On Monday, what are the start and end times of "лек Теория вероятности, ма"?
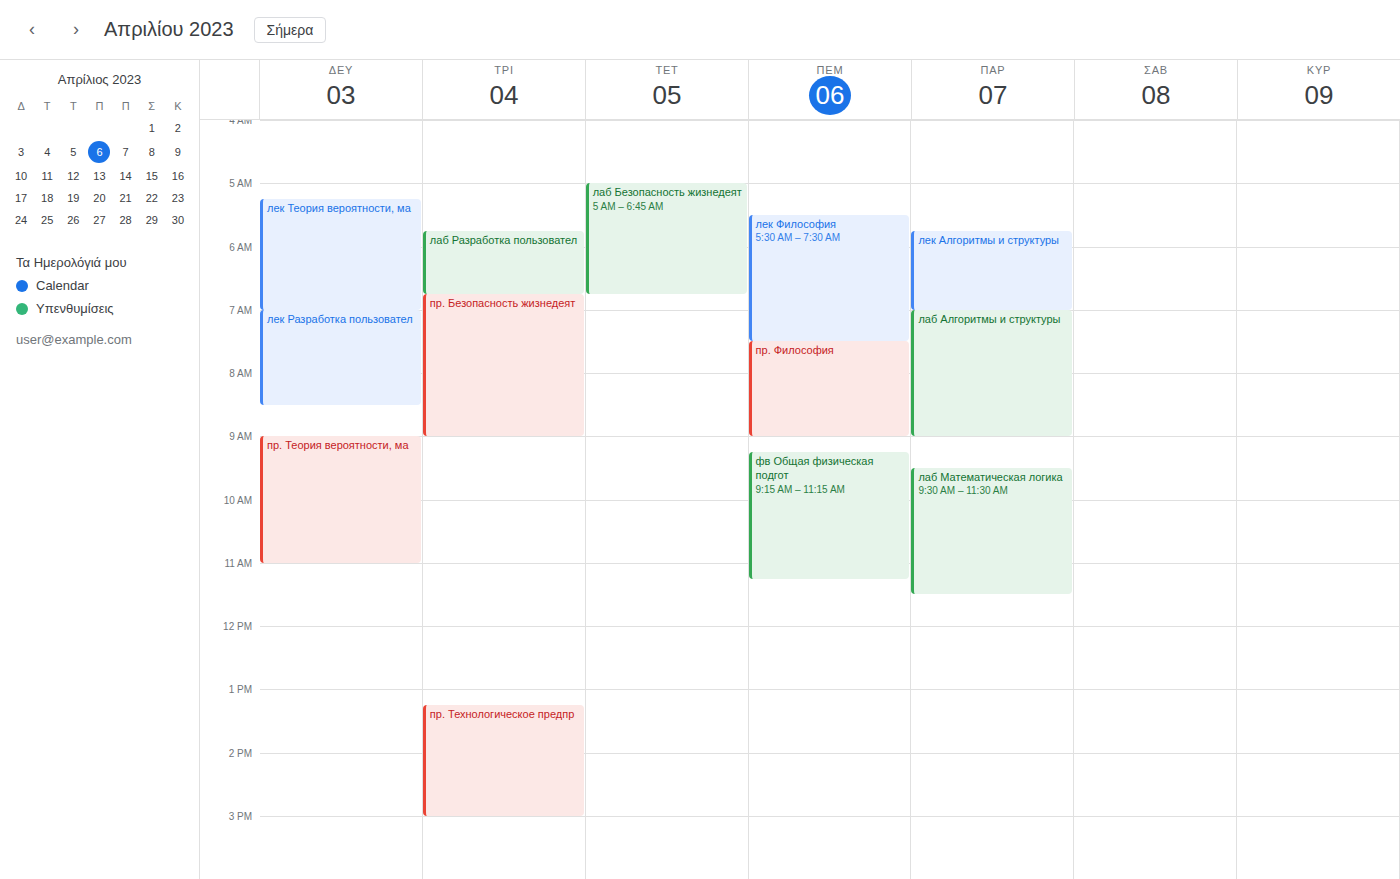
5:15 AM to 7:00 AM